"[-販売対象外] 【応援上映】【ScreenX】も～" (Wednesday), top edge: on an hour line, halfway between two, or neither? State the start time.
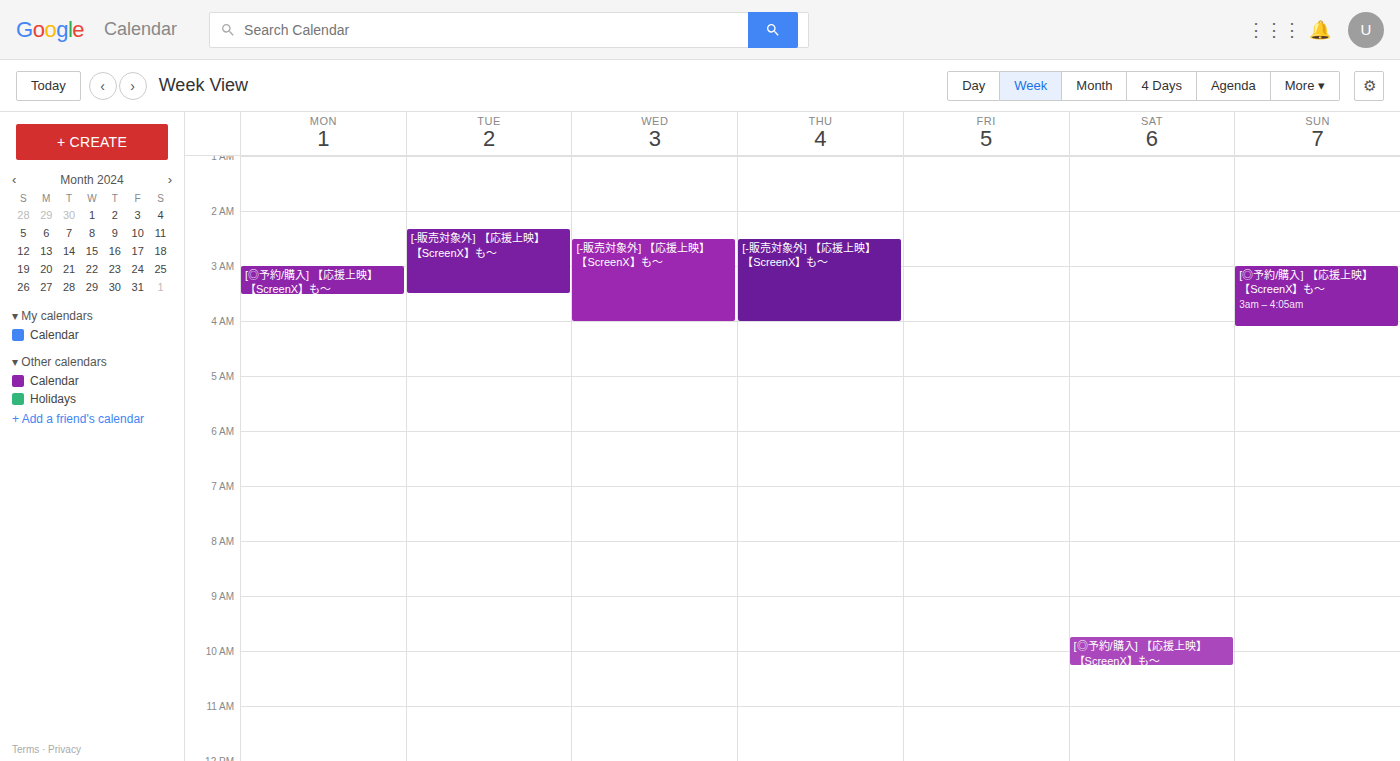
2:30 AM -- halfway between the 2 AM and 3 AM lines.